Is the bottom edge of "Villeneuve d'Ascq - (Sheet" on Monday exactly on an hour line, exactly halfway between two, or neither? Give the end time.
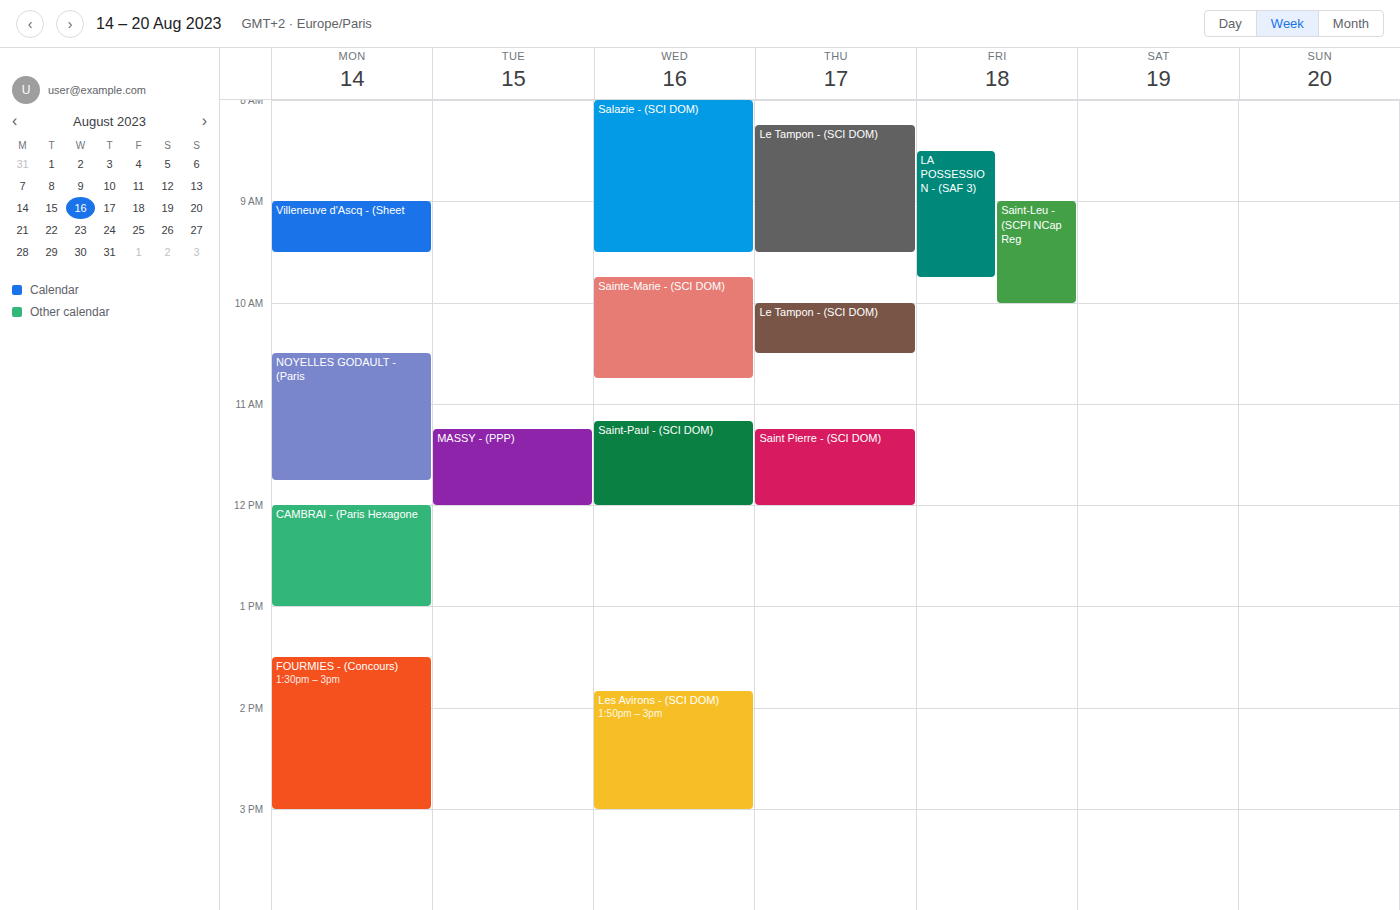
09:30 -- halfway between the 09:00 and 10:00 lines.